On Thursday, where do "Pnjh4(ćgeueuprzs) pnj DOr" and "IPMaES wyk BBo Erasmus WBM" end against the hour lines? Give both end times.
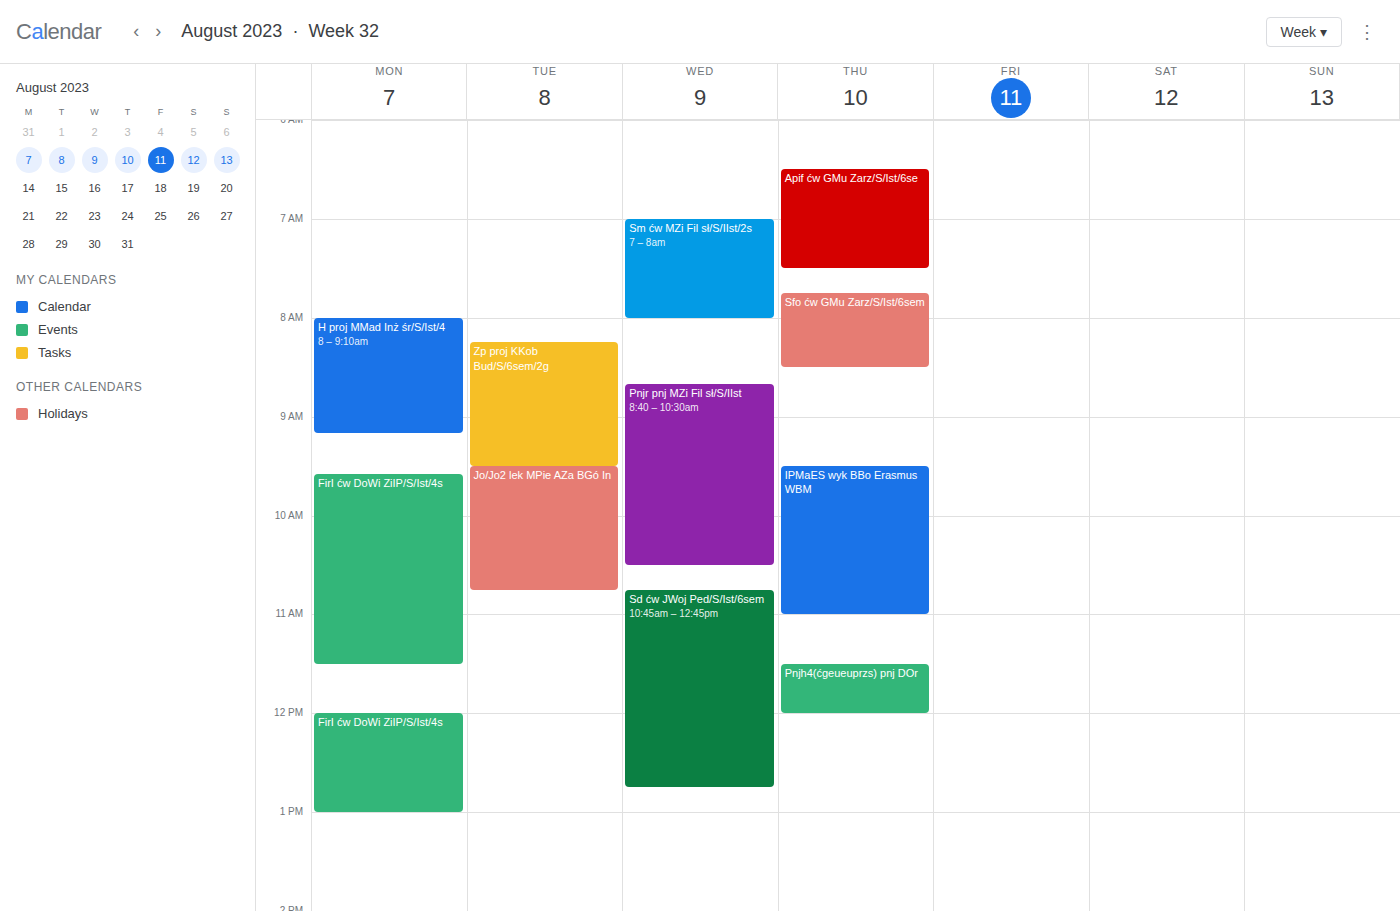
"Pnjh4(ćgeueuprzs) pnj DOr": 12:00 PM, exactly on the 12 PM line. "IPMaES wyk BBo Erasmus WBM": 11:00 AM, exactly on the 11 AM line.